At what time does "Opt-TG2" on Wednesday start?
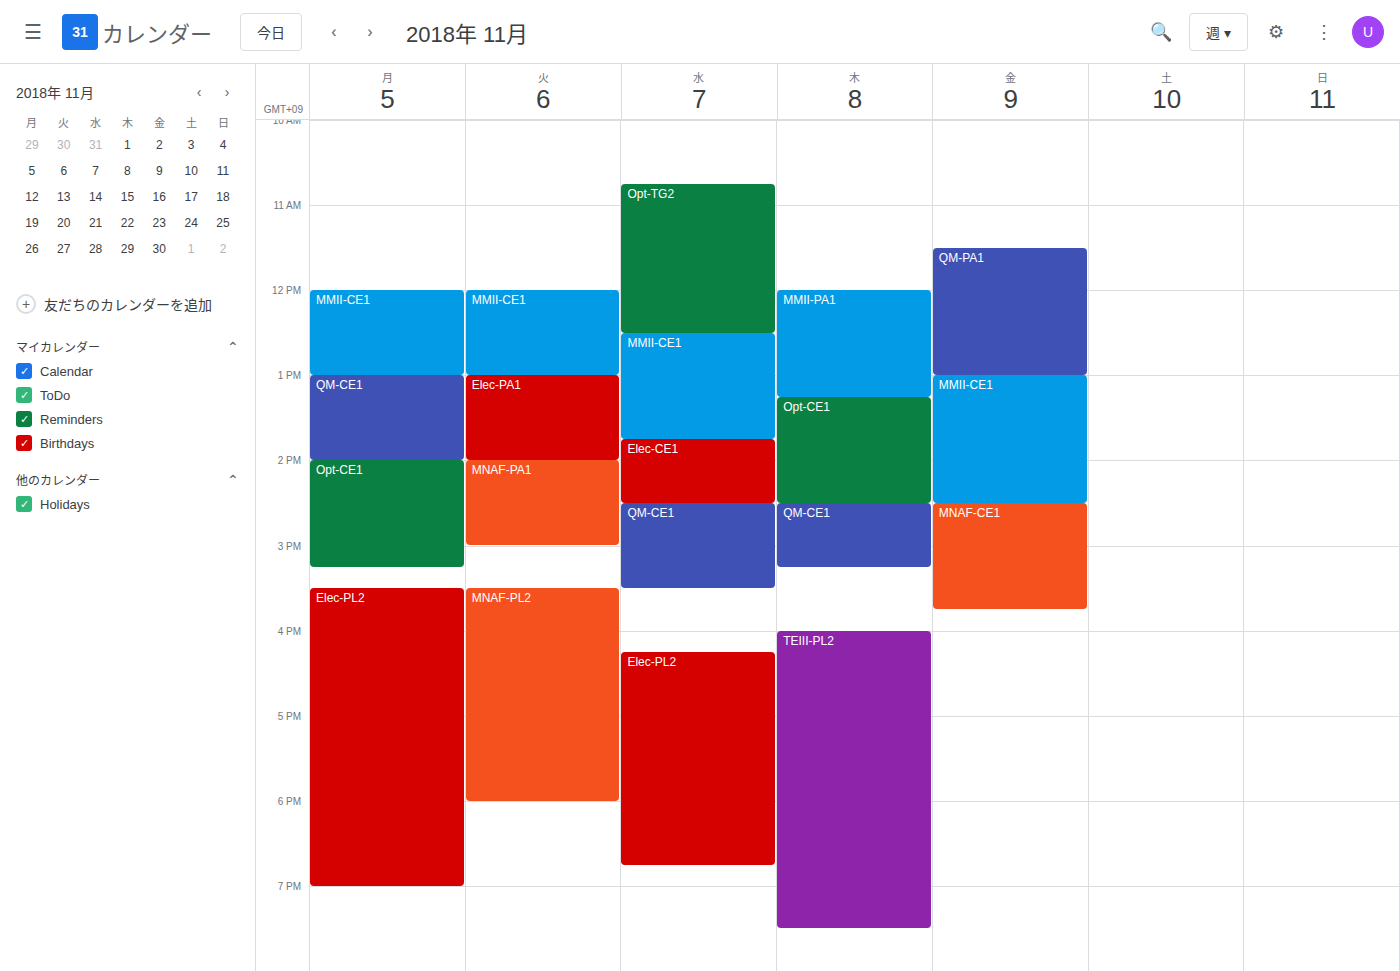
10:45 AM